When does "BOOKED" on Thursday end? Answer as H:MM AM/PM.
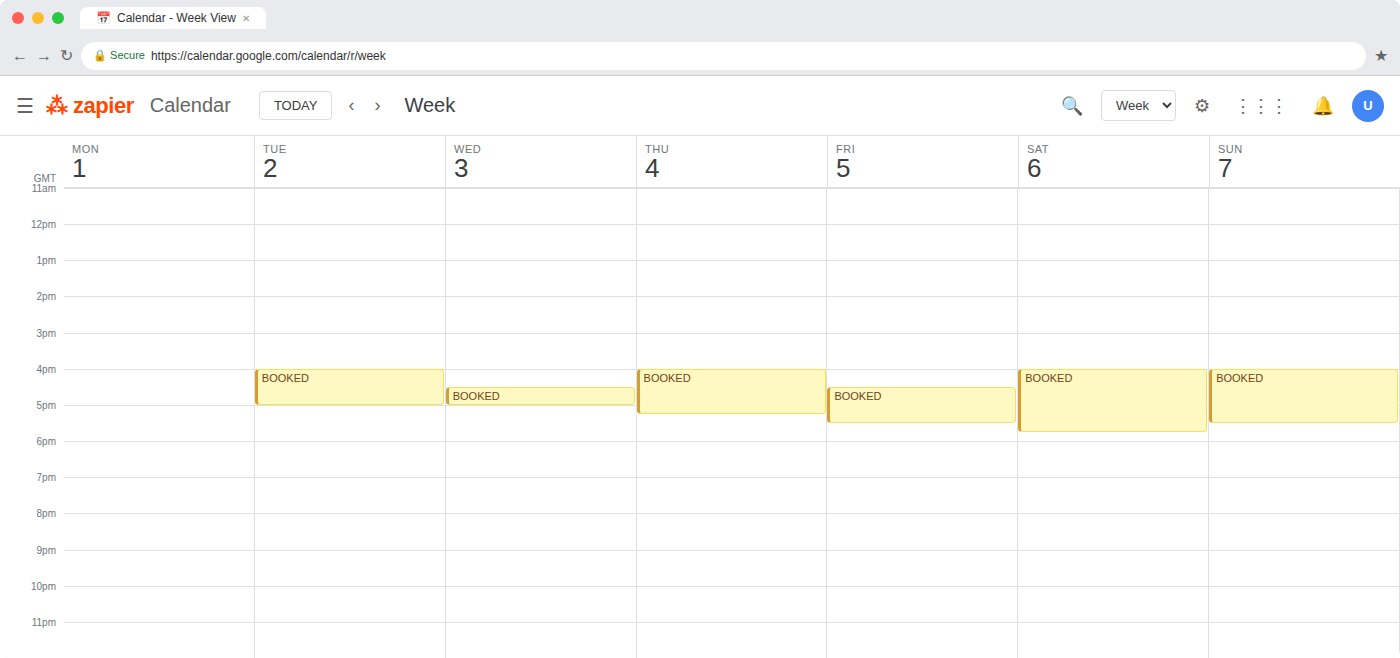
5:15 PM